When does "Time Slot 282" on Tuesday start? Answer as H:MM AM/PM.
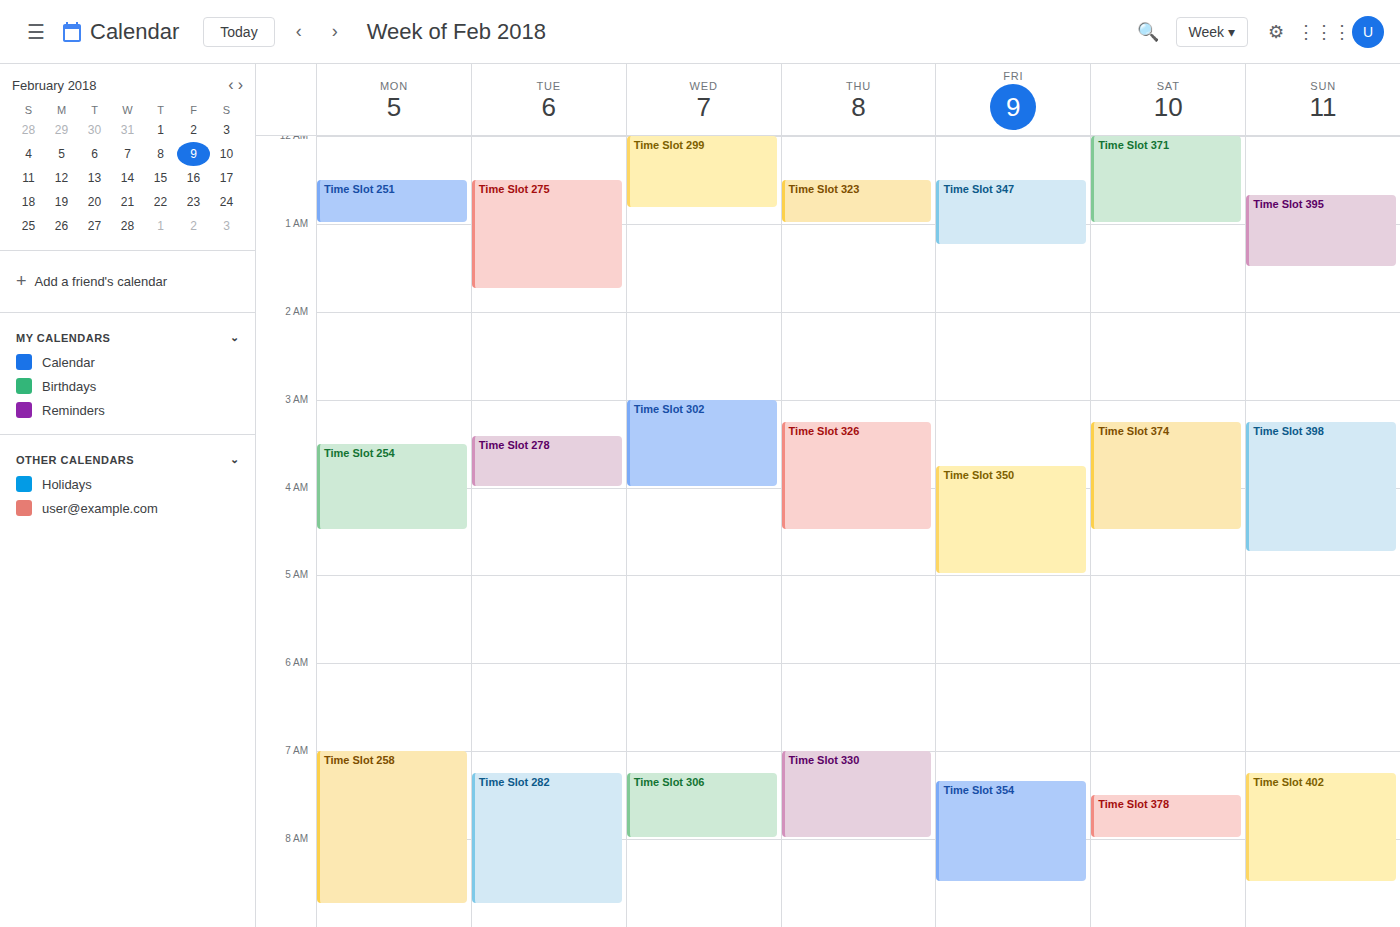
7:15 AM